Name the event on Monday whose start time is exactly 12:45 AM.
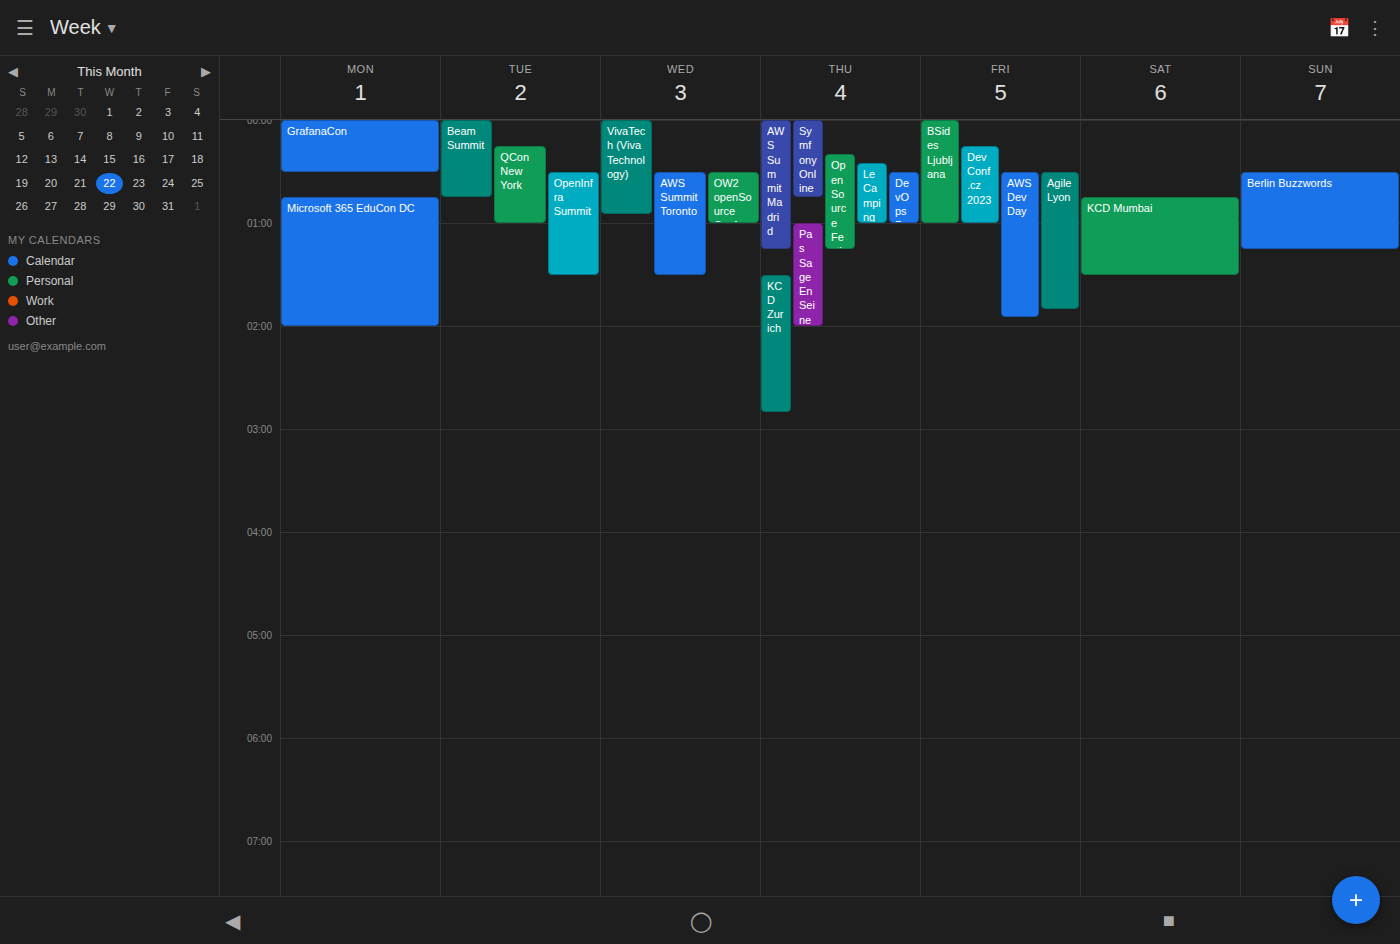
"Microsoft 365 EduCon DC"